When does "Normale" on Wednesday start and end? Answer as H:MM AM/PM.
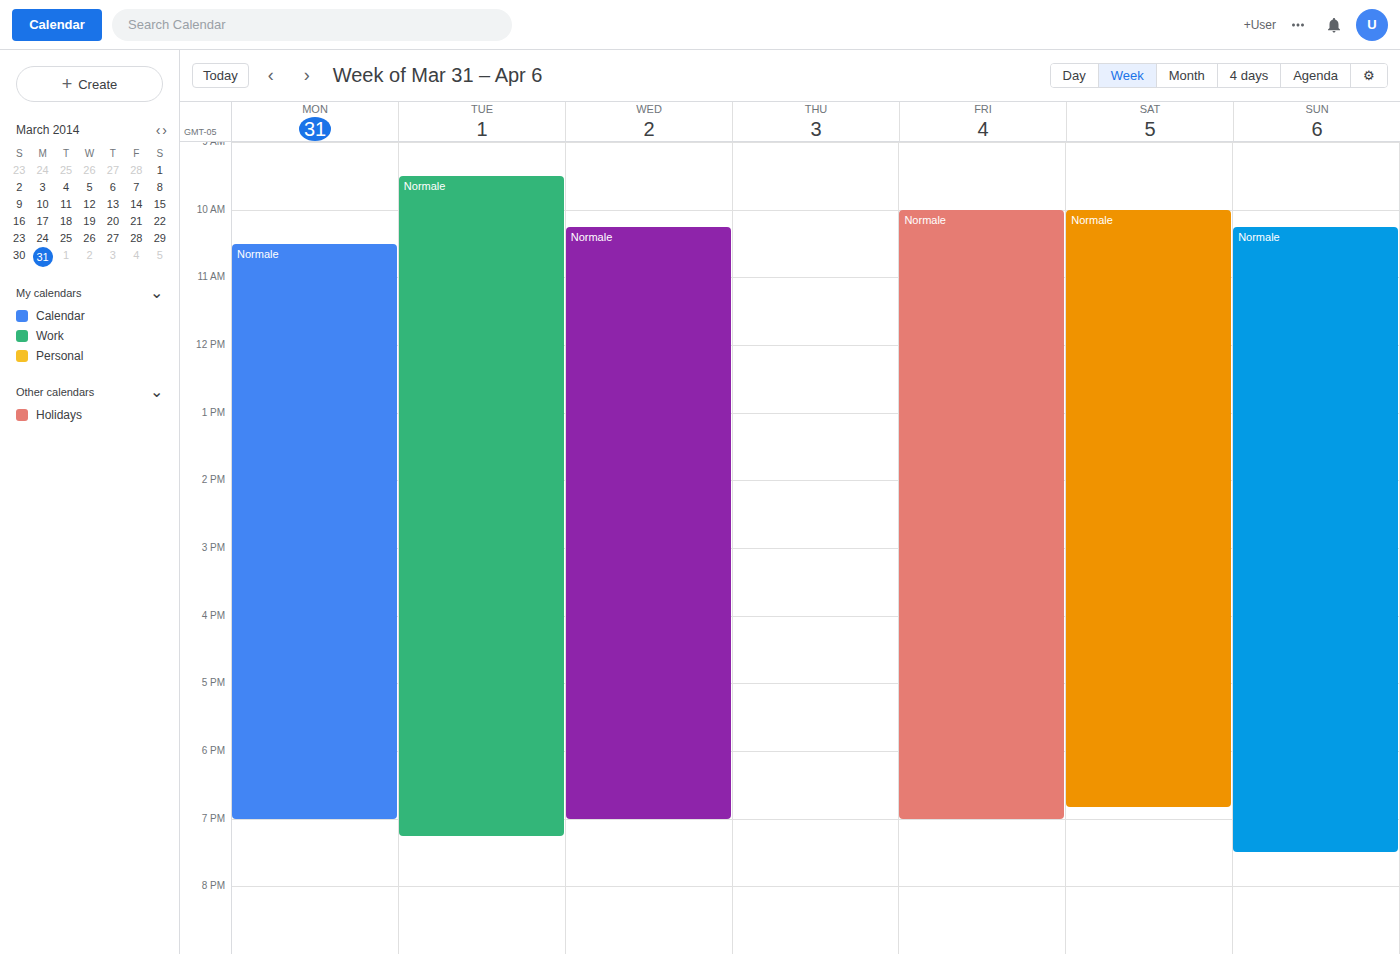
10:15 AM to 7:00 PM